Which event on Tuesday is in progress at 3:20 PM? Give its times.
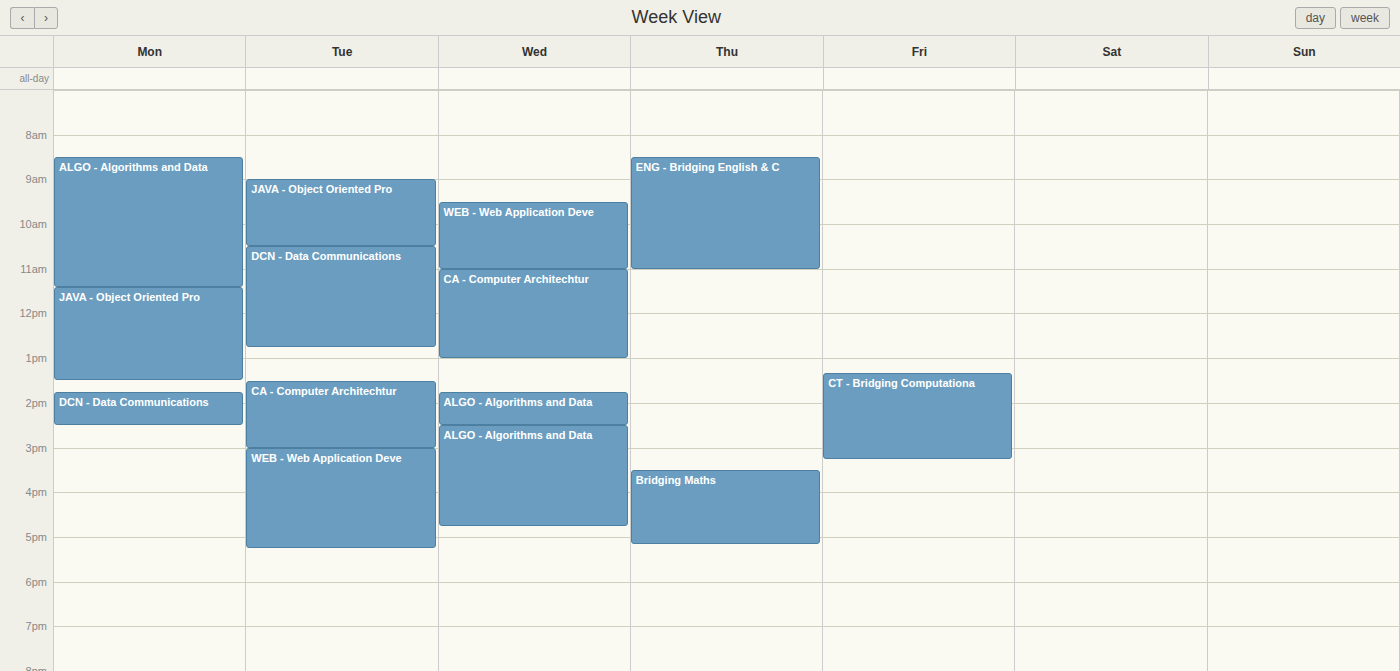
"WEB - Web Application Deve", 3:00 PM to 5:15 PM